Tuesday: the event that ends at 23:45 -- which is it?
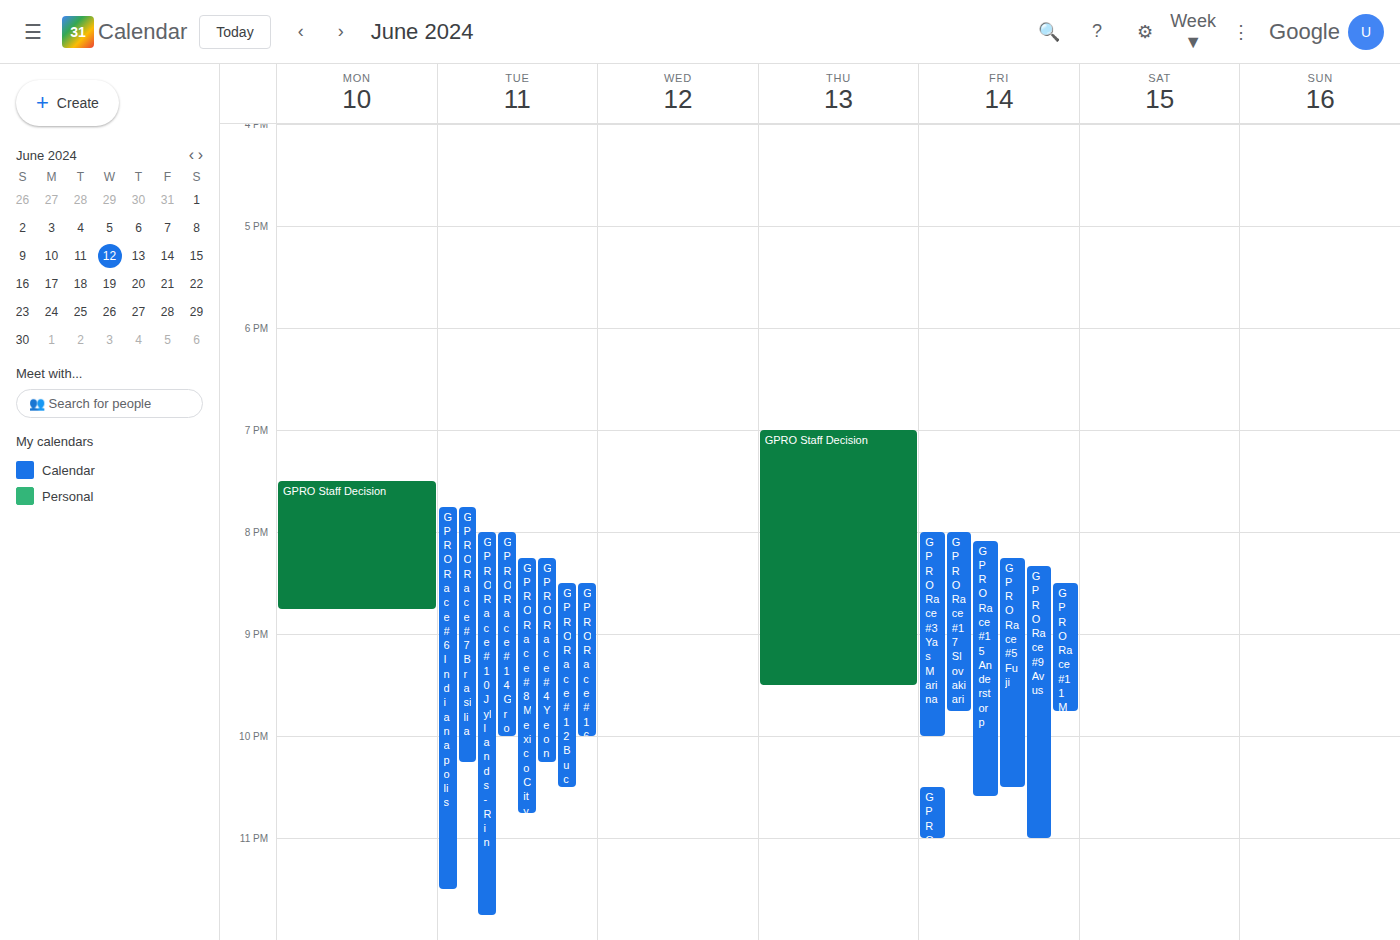
"GPRO Race #10 Jyllands-Rin"